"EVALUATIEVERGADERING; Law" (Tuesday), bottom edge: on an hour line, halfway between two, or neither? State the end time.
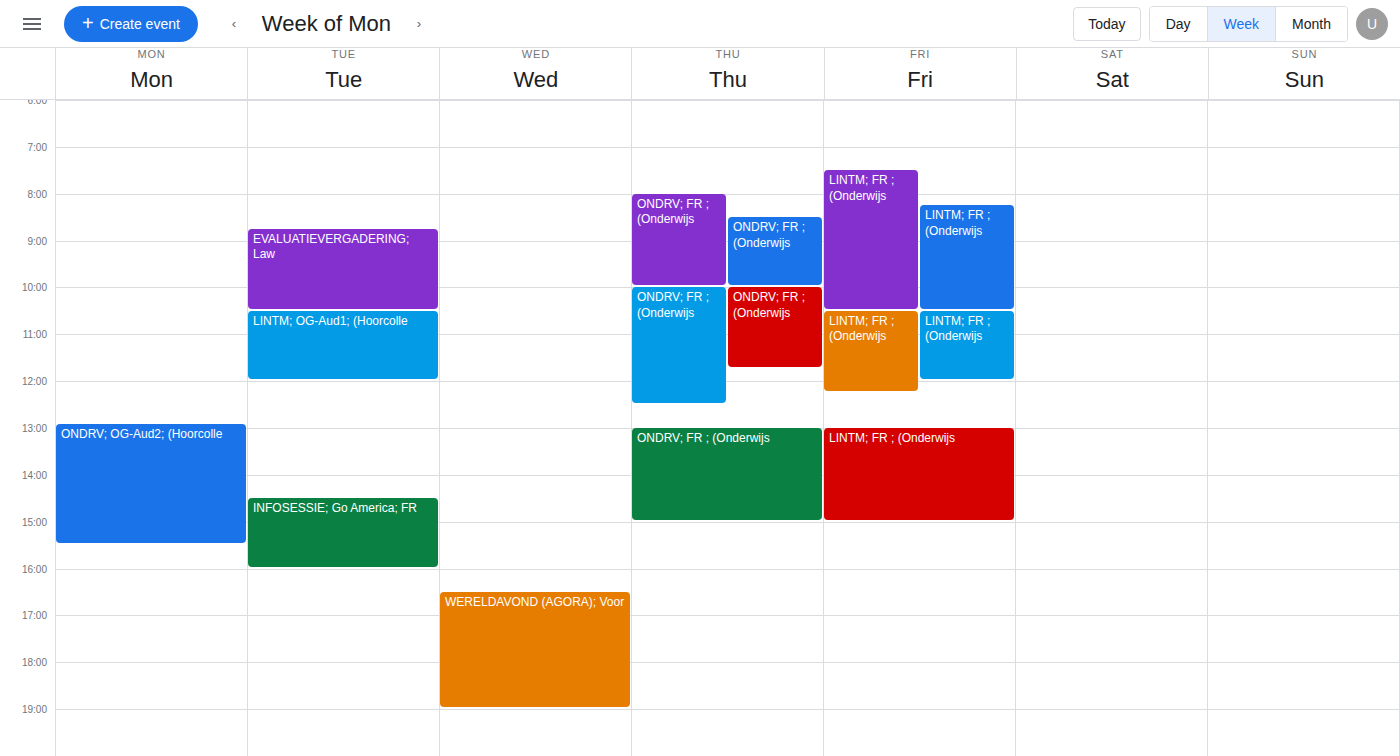
10:30 AM -- halfway between the 10 AM and 11 AM lines.